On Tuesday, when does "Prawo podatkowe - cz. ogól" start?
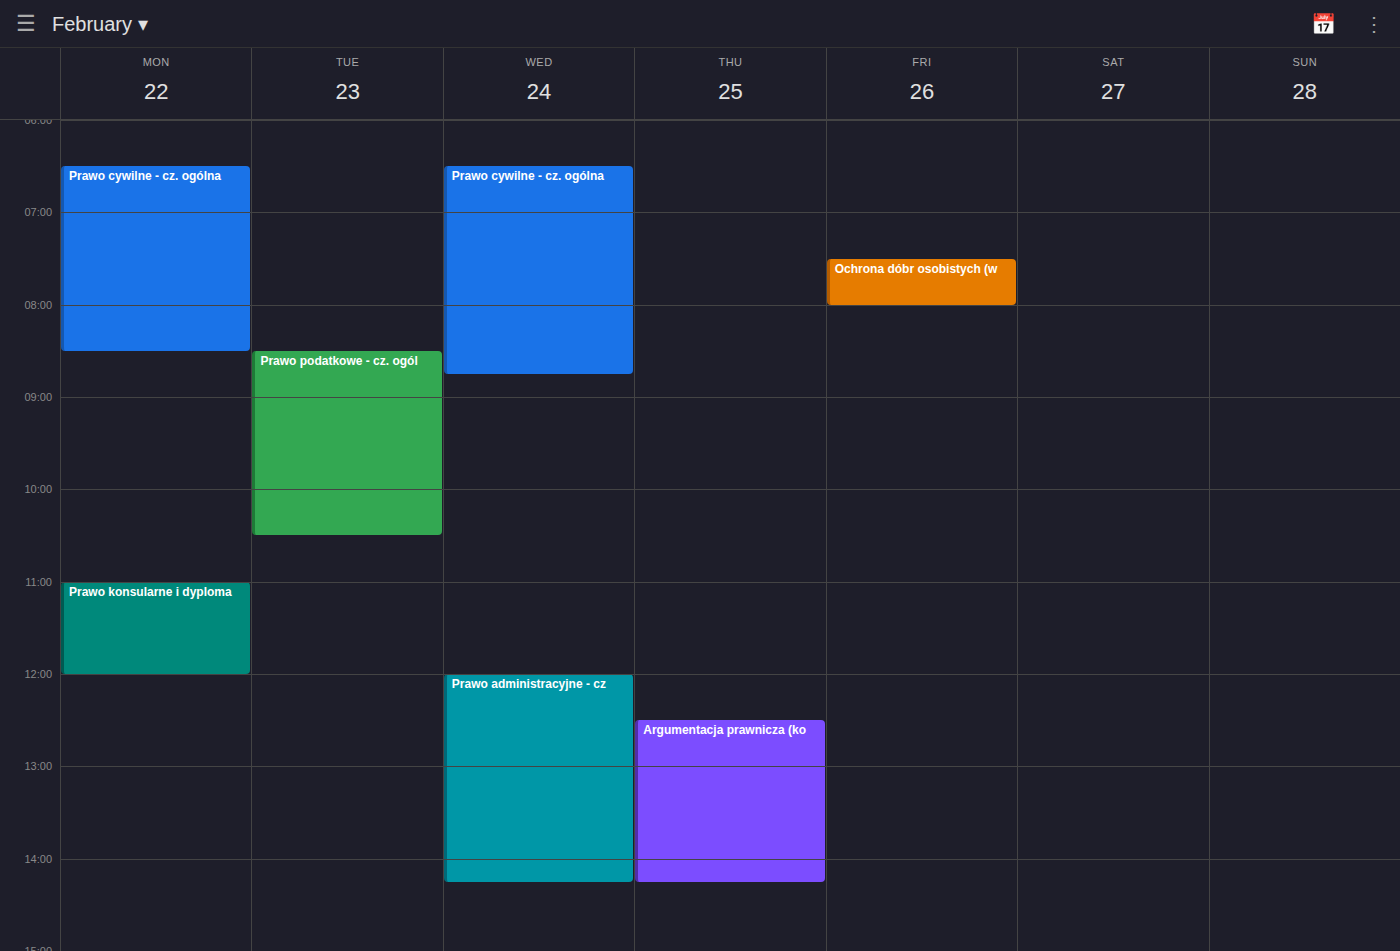
8:30 AM